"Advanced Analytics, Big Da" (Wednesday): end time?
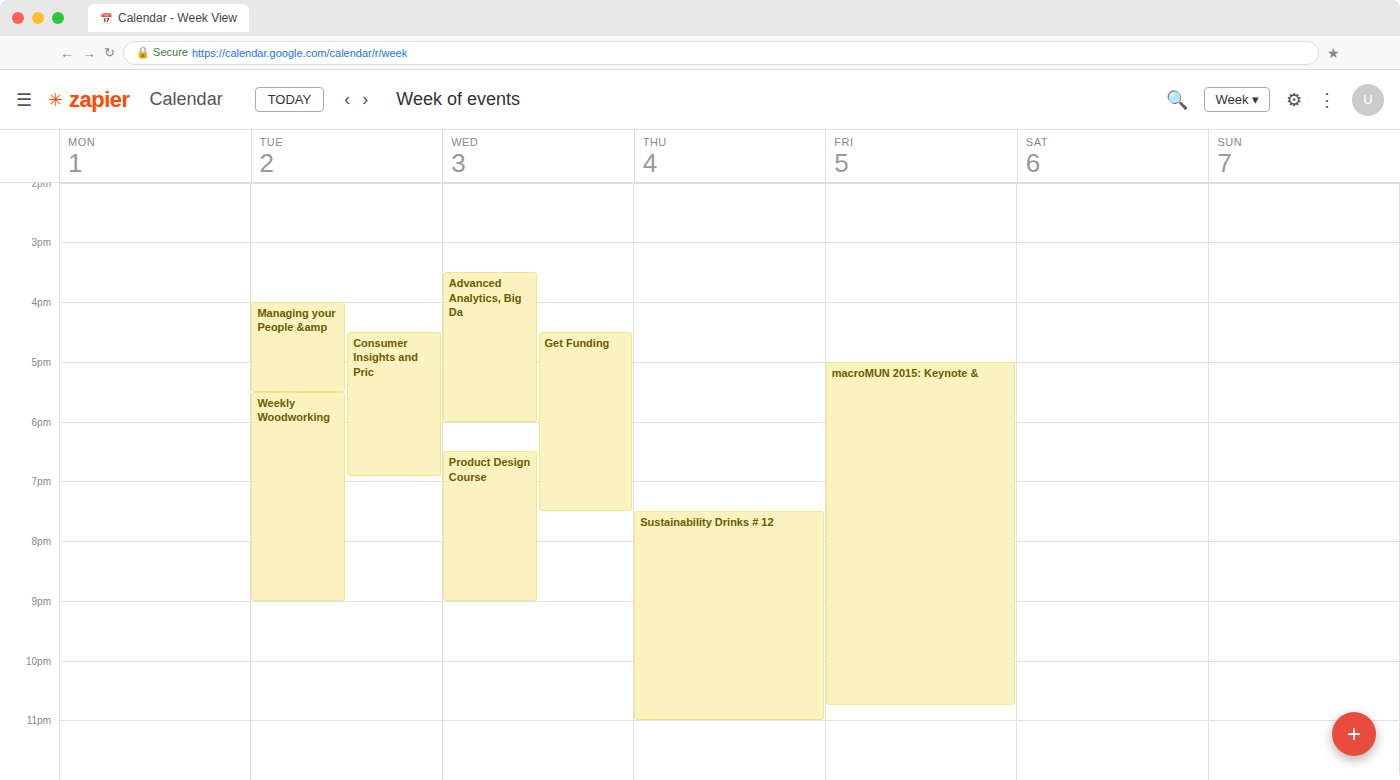
18:00